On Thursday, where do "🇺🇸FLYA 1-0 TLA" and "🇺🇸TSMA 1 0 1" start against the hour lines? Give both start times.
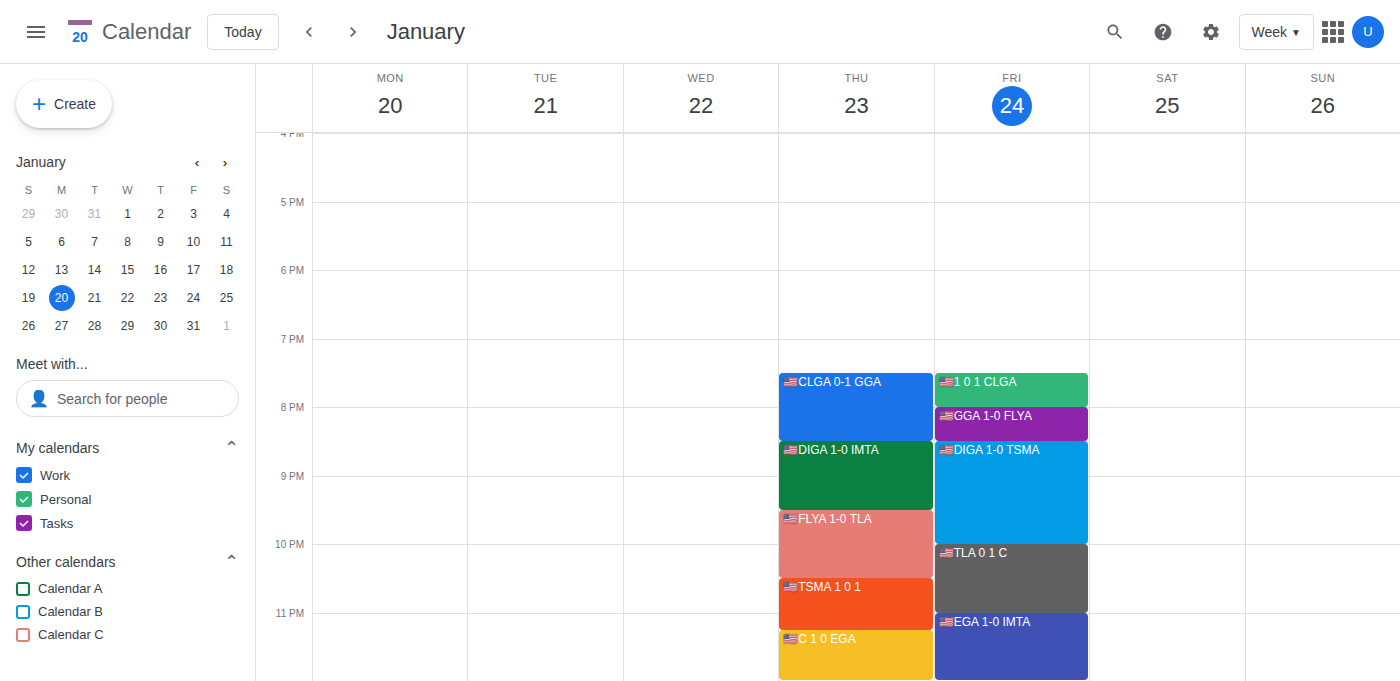
"🇺🇸FLYA 1-0 TLA": 9:30 PM, halfway between the 9 PM and 10 PM lines. "🇺🇸TSMA 1 0 1": 10:30 PM, halfway between the 10 PM and 11 PM lines.